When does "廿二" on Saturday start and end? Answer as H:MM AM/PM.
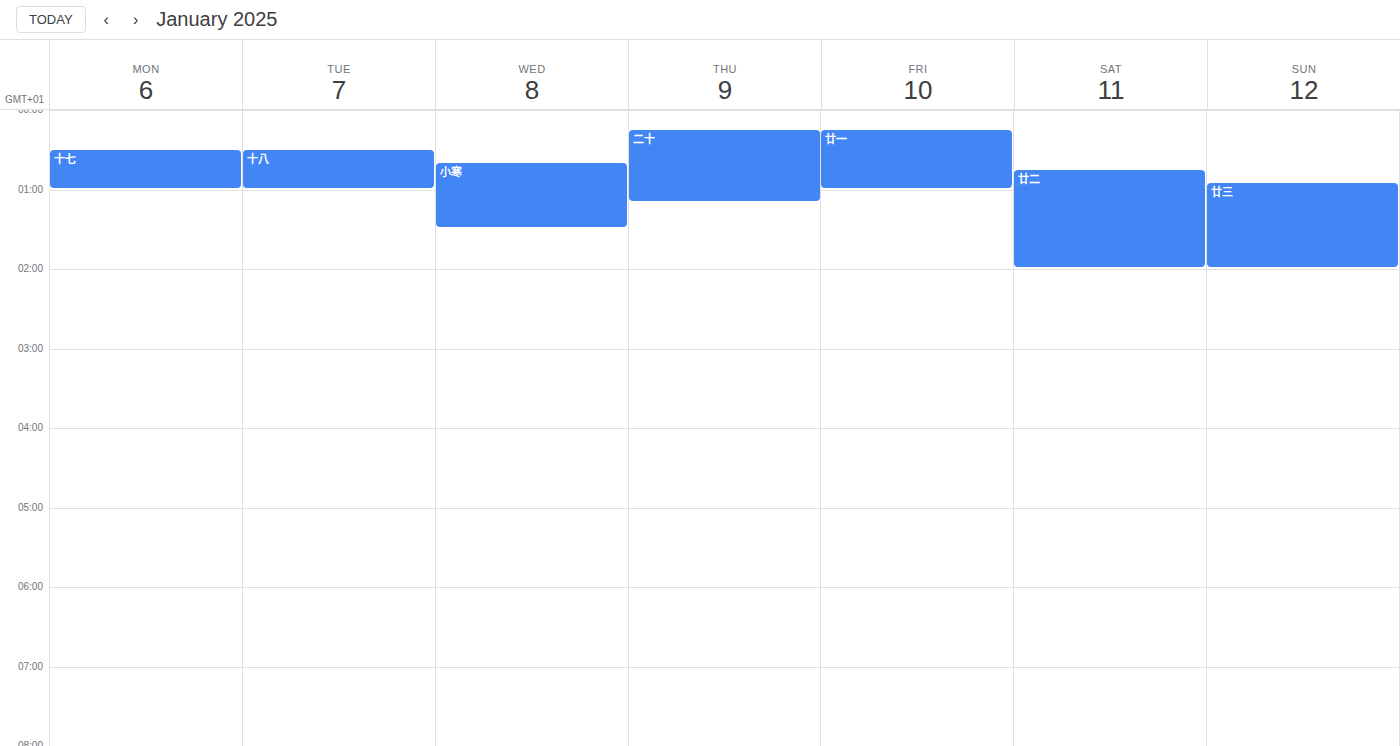
12:45 AM to 2:00 AM